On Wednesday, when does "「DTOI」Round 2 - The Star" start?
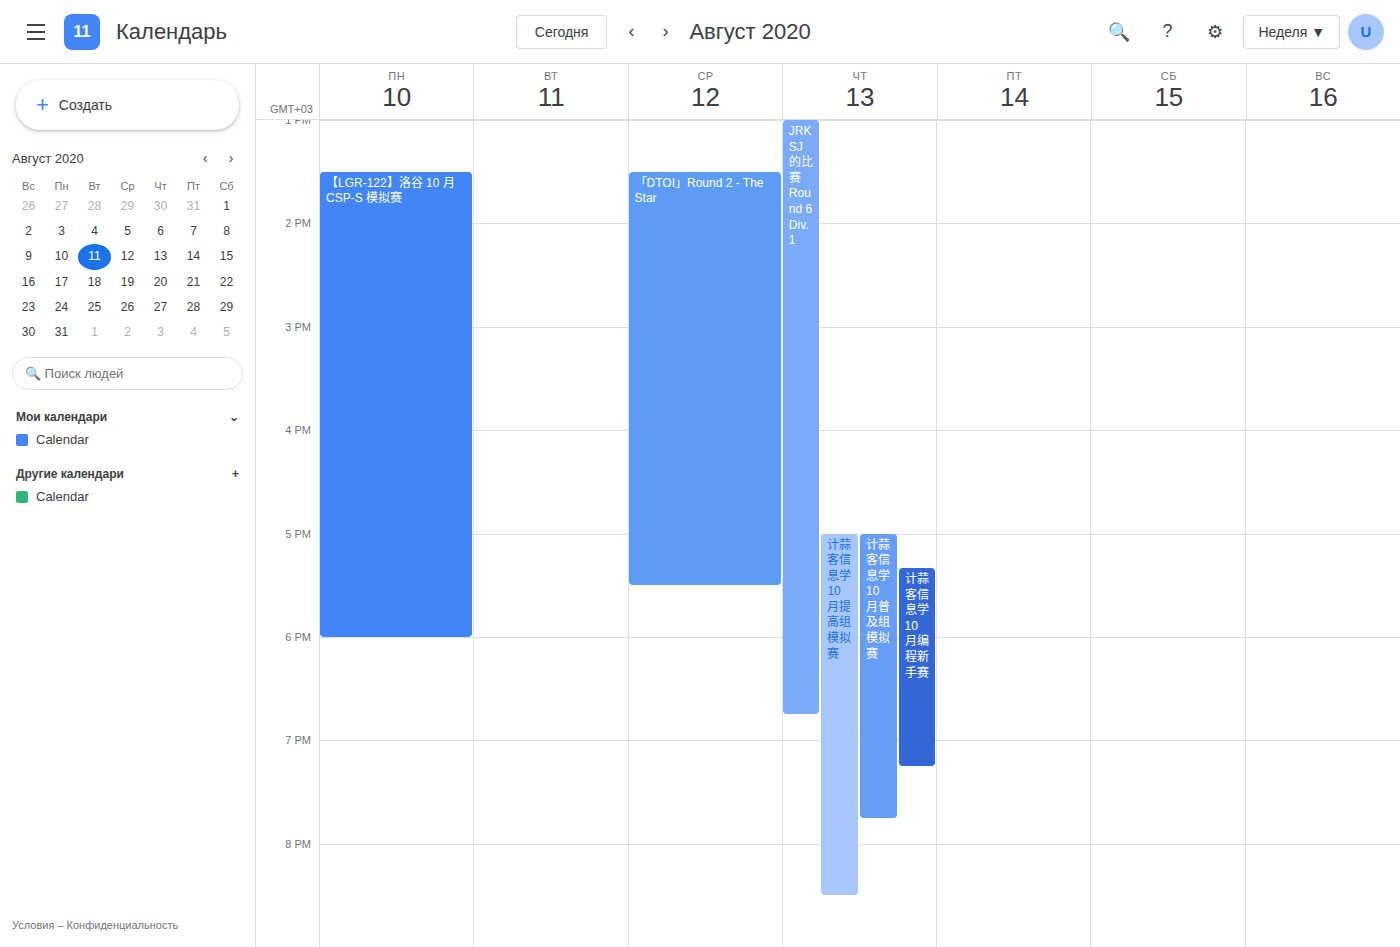
1:30 PM